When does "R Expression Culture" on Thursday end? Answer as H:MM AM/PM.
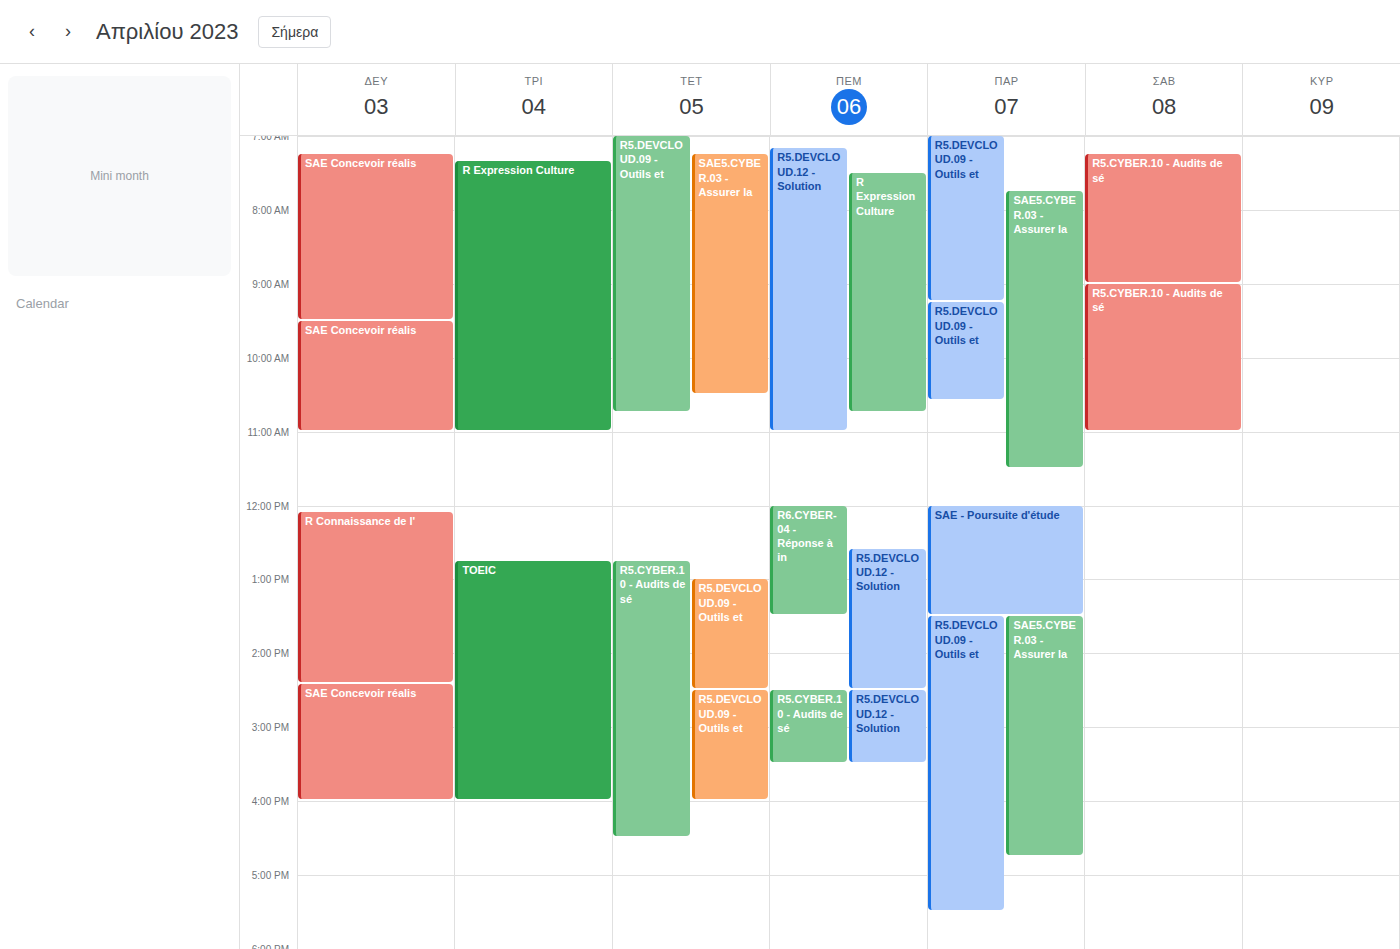
10:45 AM